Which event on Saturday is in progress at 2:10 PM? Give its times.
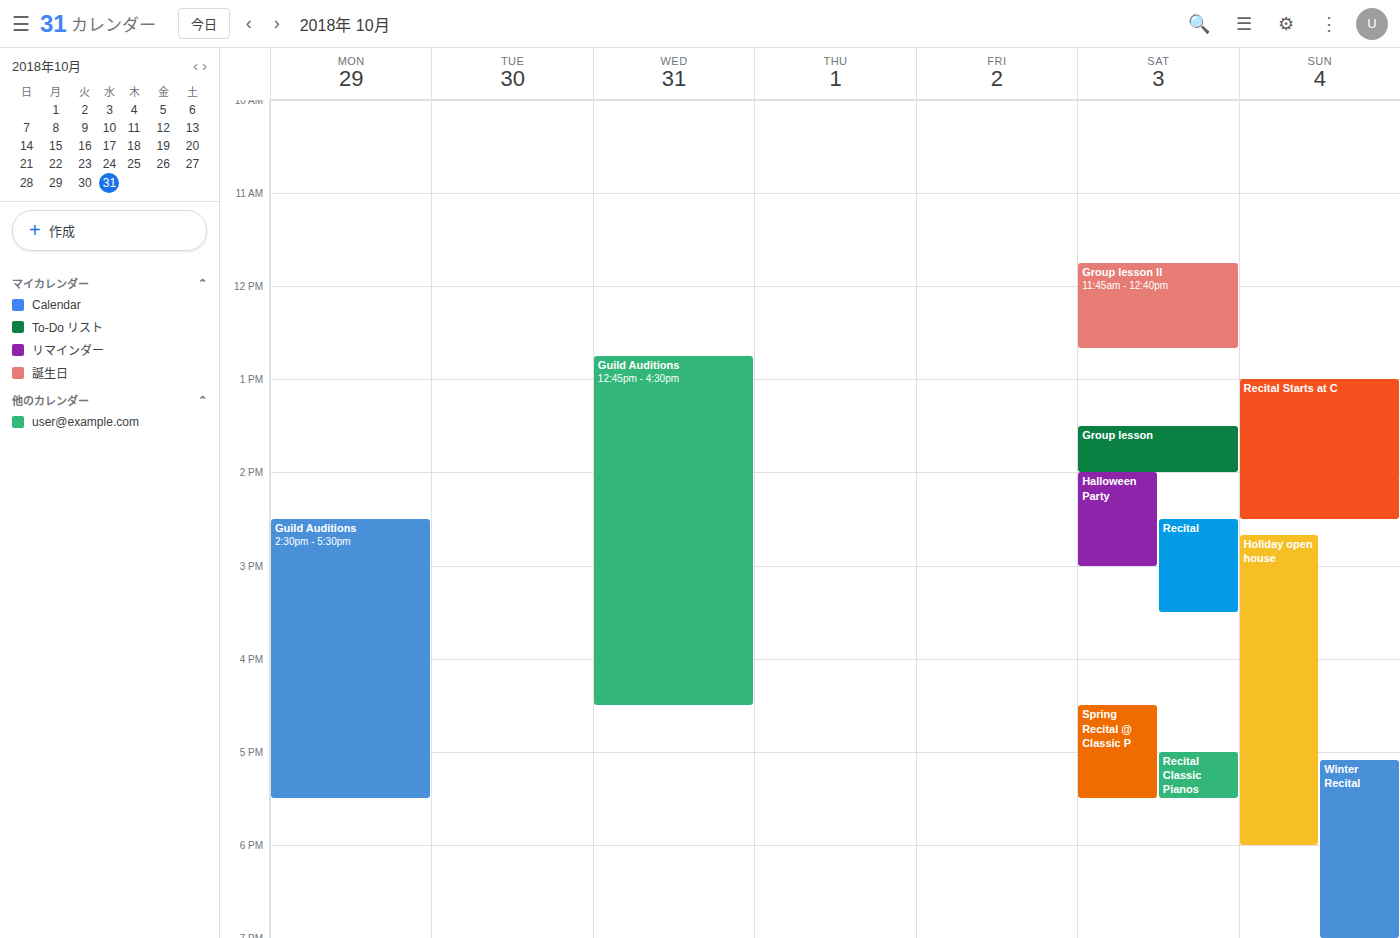
"Halloween Party", 2:00 PM to 3:00 PM